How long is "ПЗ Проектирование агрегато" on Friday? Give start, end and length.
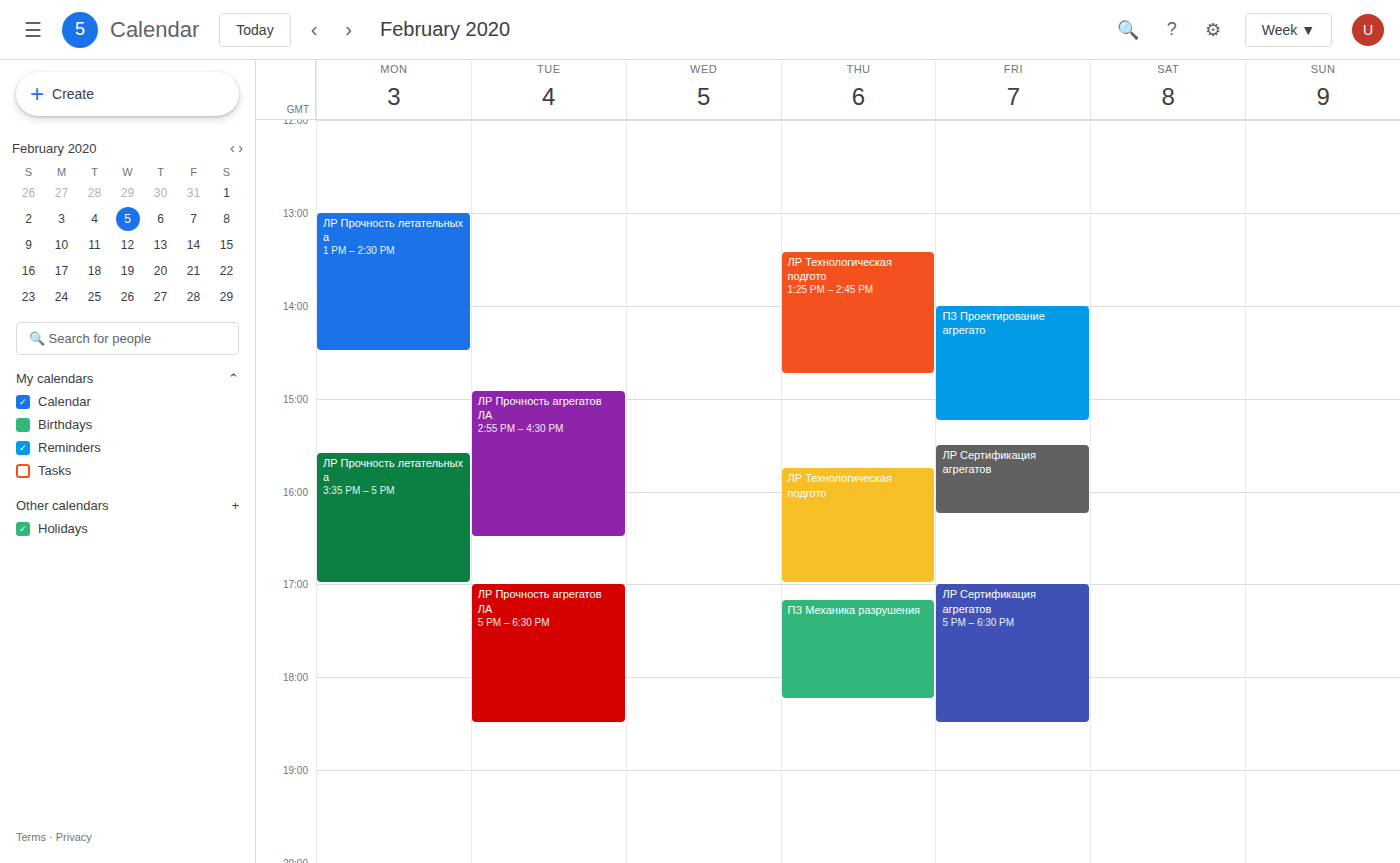
2:00 PM to 3:15 PM, 1 hour 15 minutes